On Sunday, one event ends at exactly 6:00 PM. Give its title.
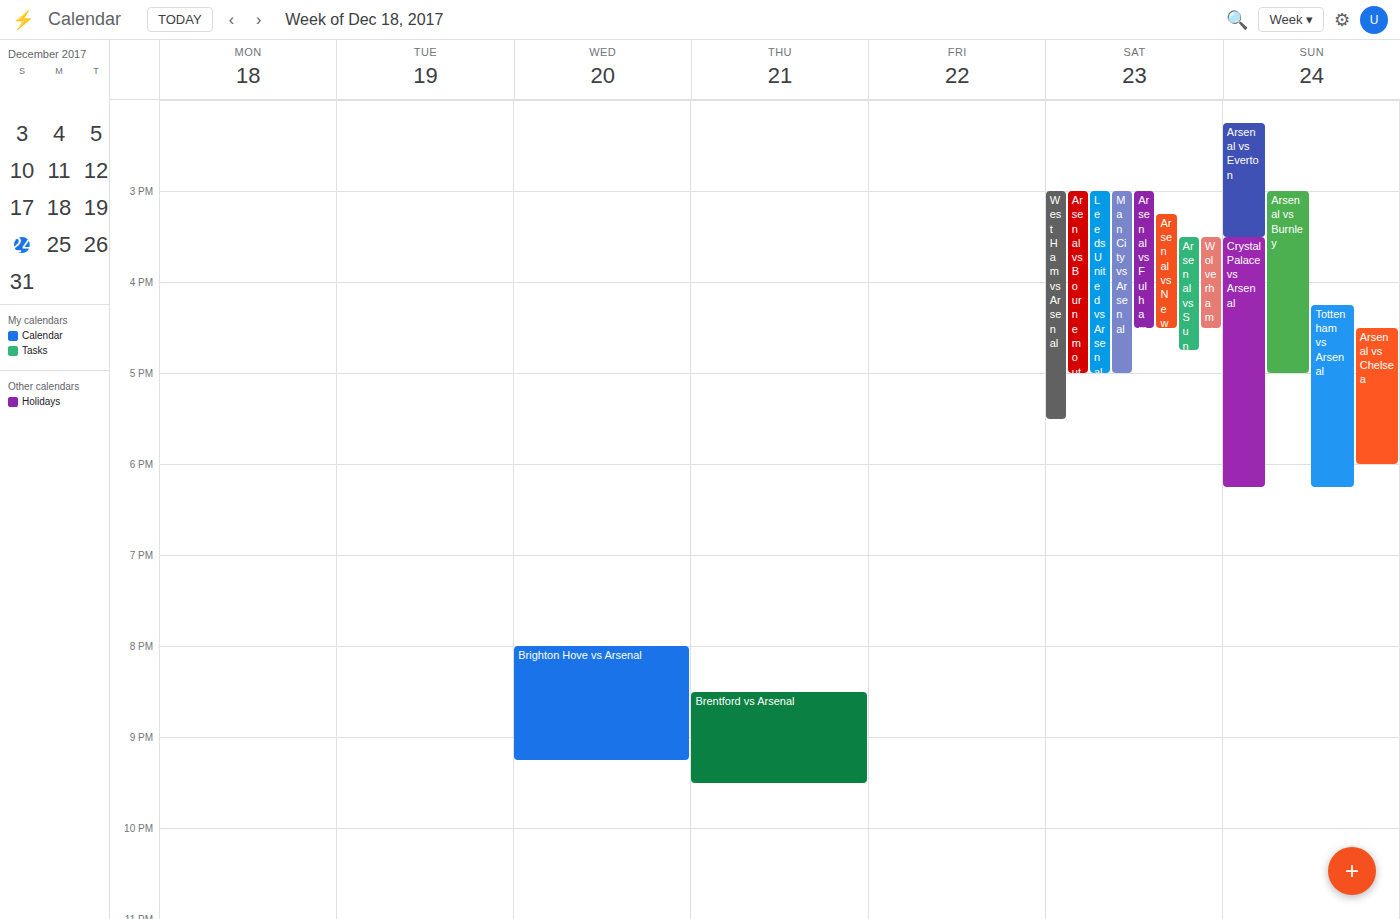
"Arsenal vs Chelsea"